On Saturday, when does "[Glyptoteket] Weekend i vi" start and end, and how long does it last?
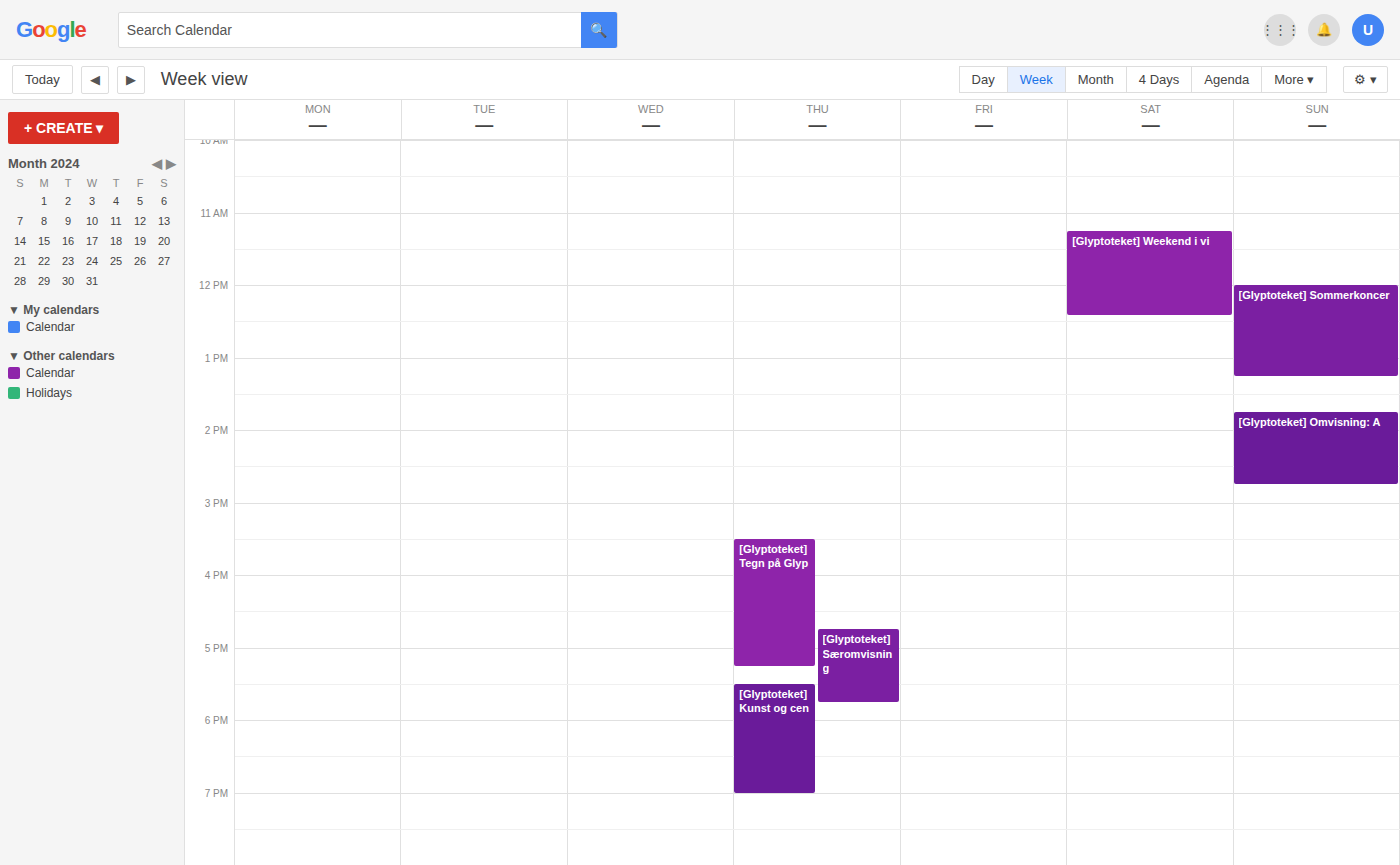
11:15 AM to 12:25 PM, 1 hour 10 minutes